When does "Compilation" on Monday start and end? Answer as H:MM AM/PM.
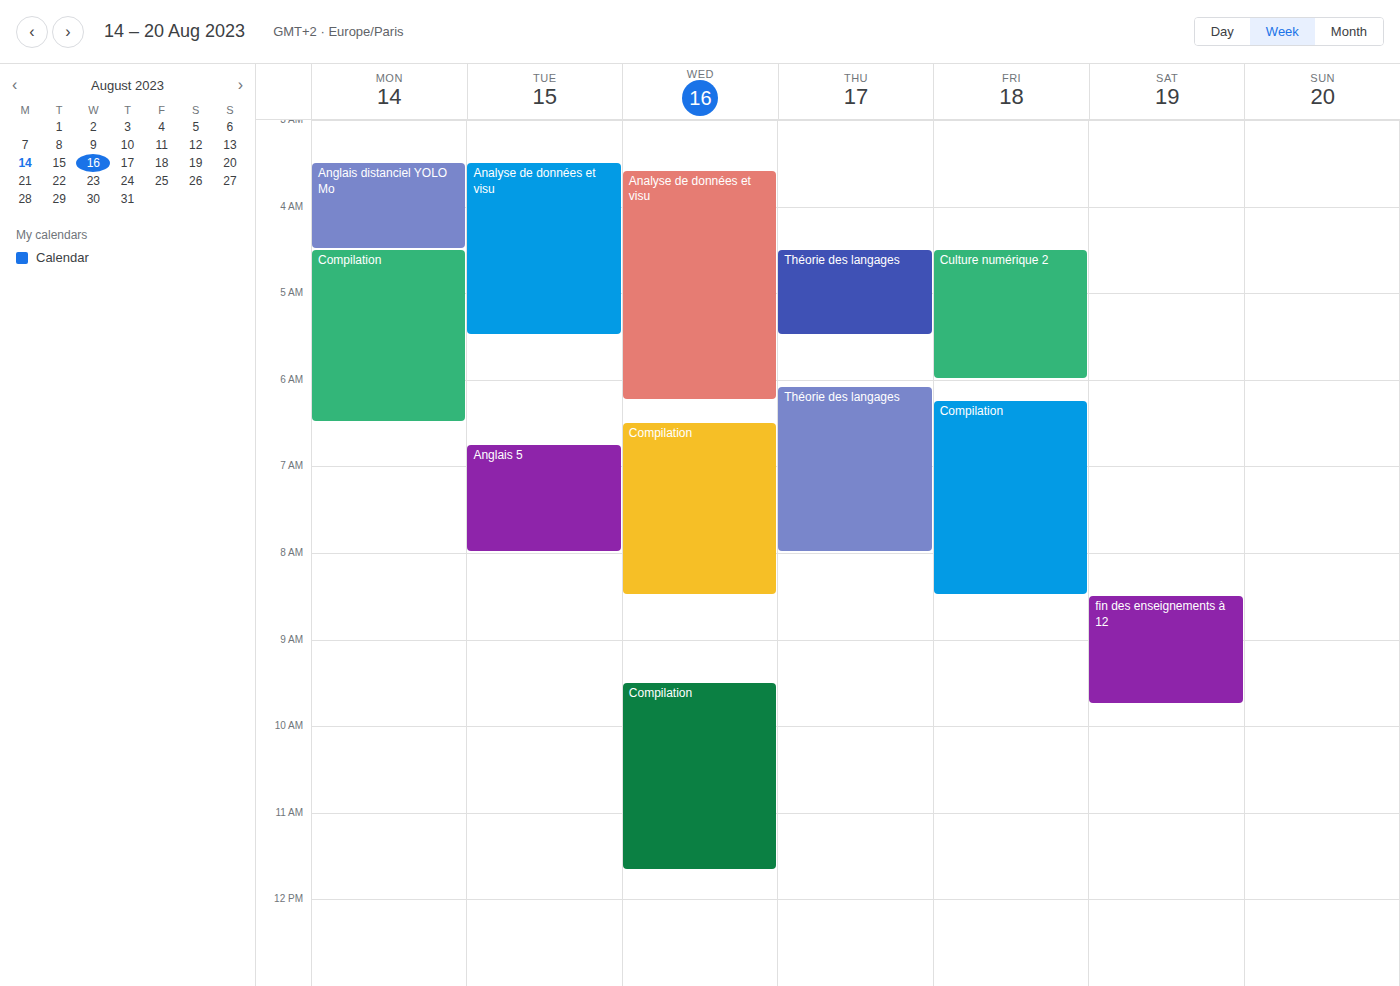
4:30 AM to 6:30 AM